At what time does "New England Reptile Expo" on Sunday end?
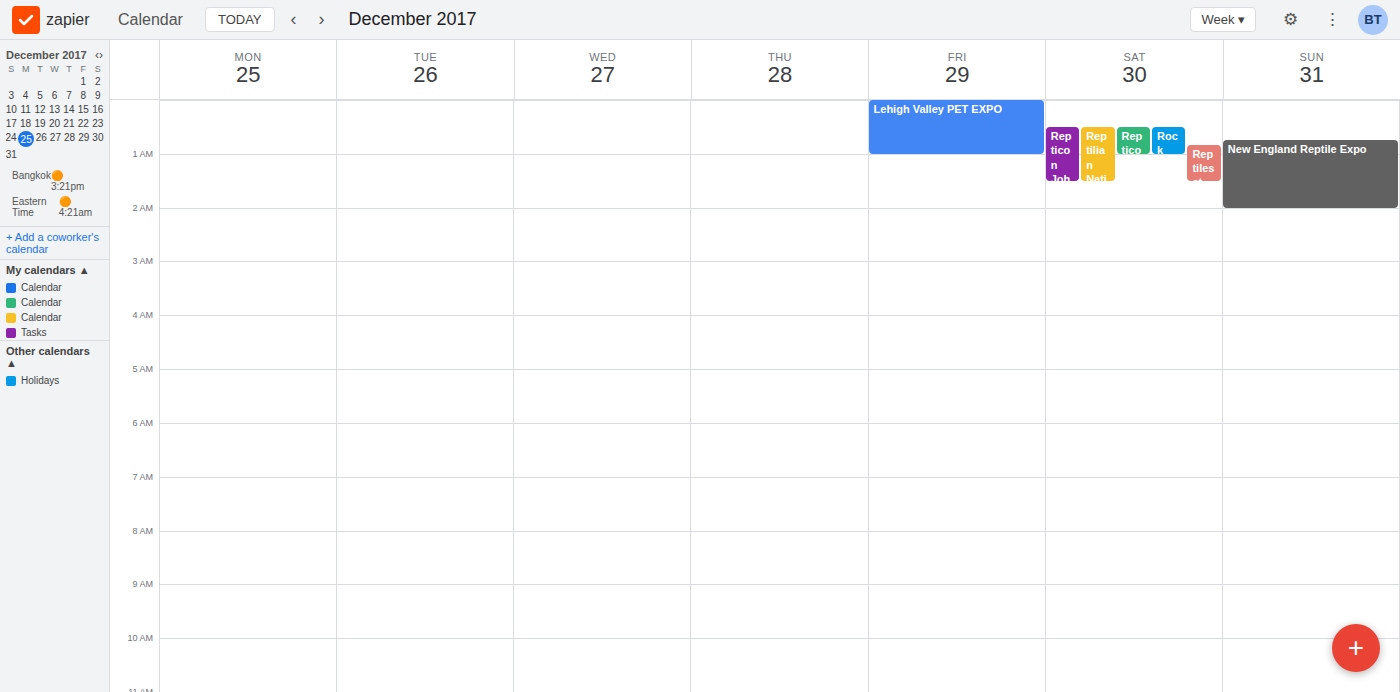
2:00 AM